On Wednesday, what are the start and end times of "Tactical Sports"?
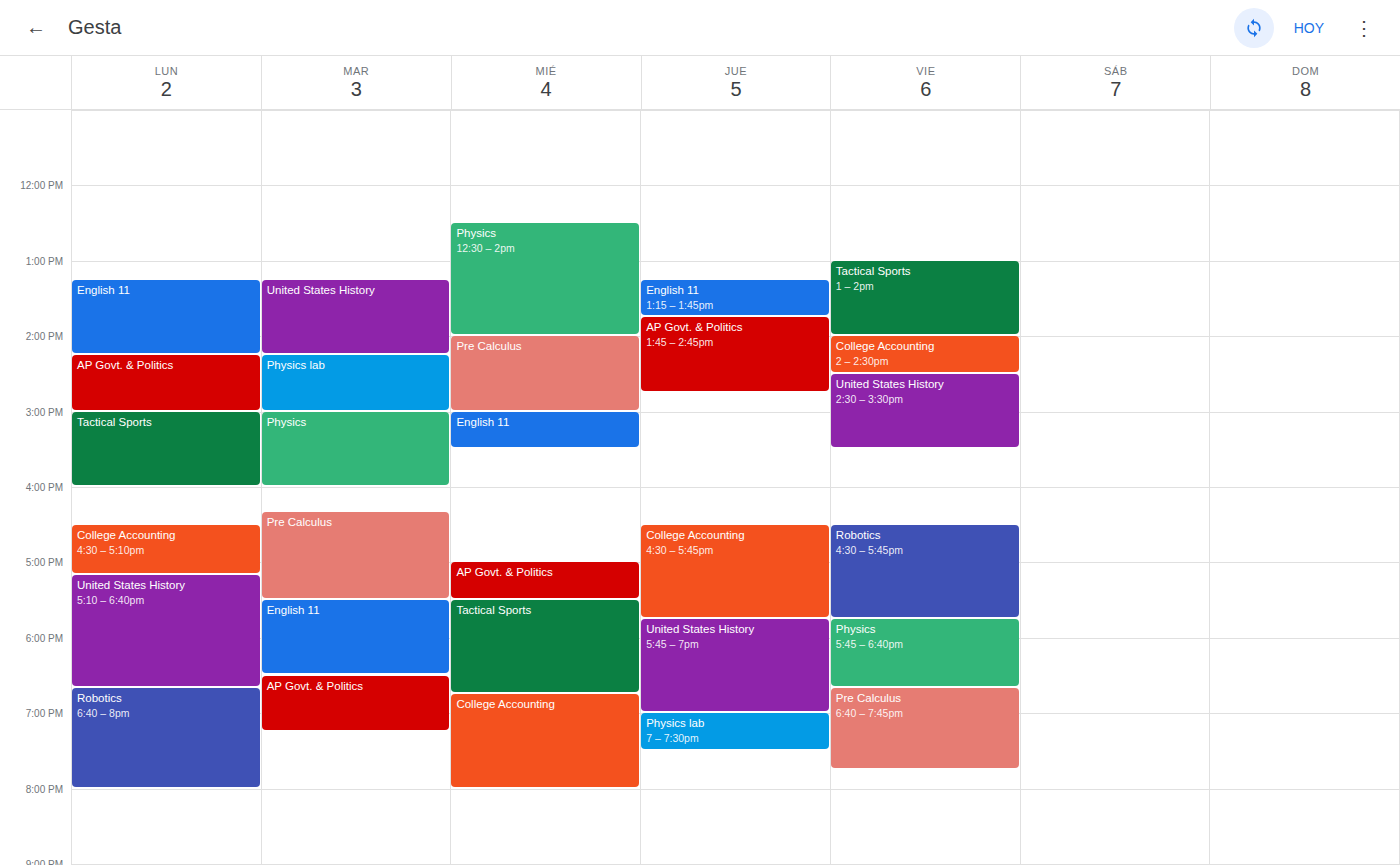
17:30 to 18:45